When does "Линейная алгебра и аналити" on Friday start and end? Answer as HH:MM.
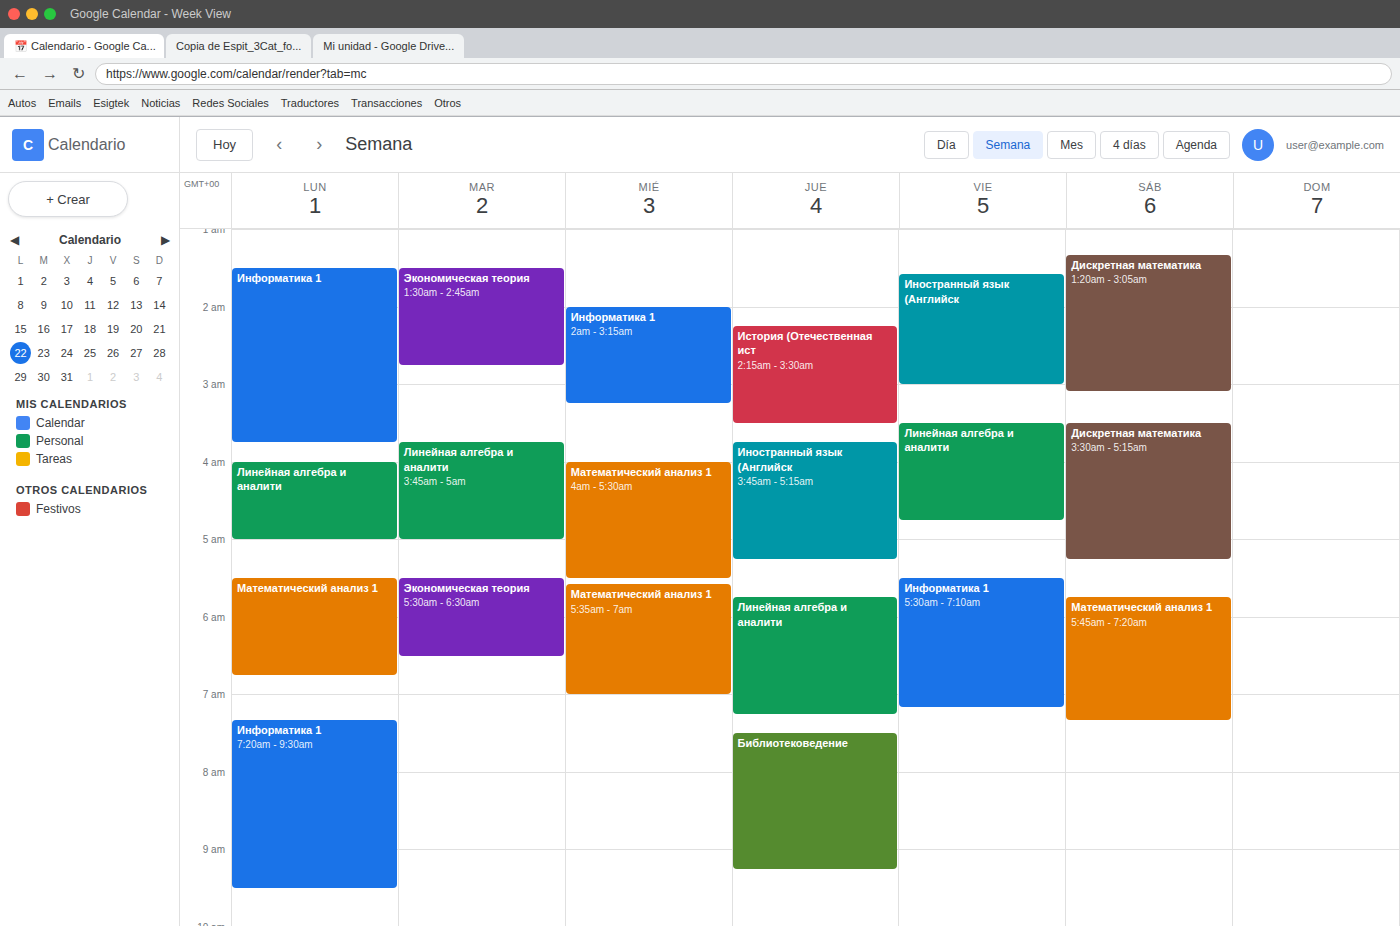
03:30 to 04:45